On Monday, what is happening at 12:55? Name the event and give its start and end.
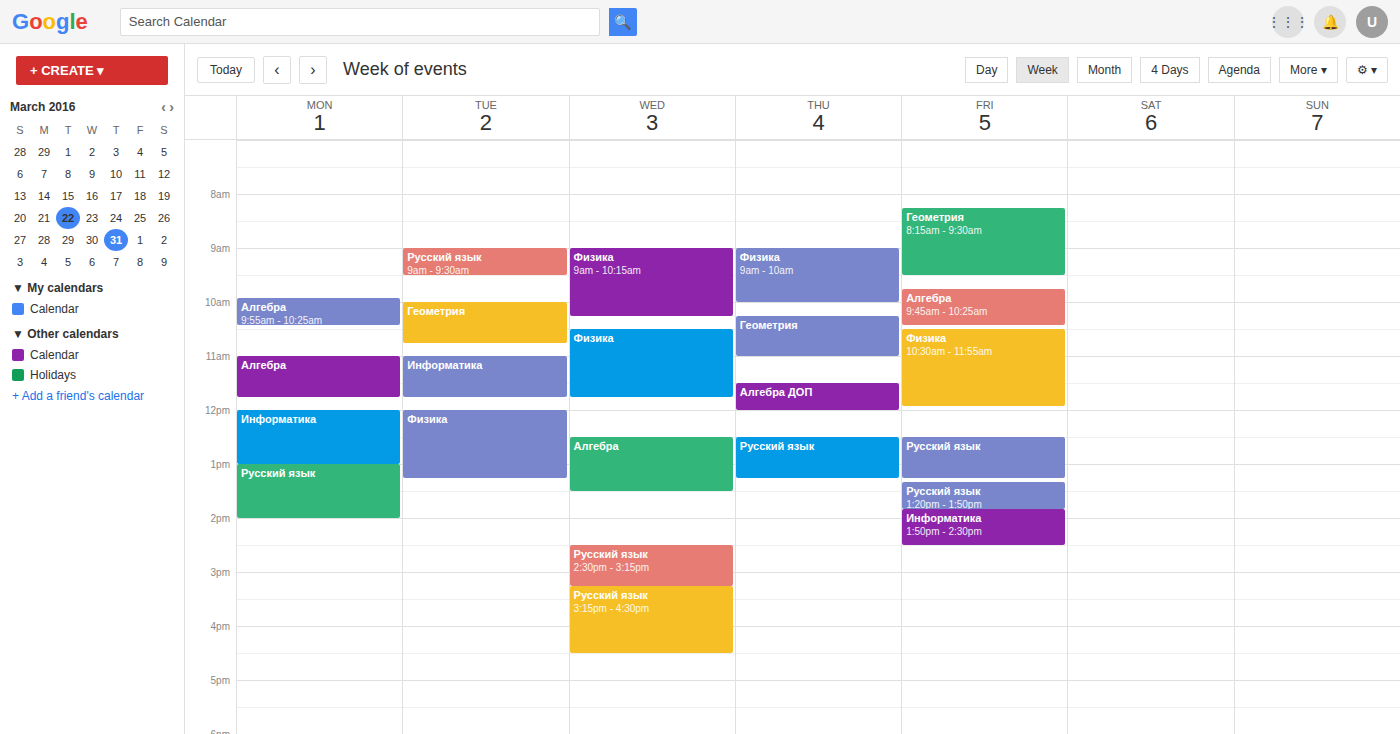
"Информатика", 12:00 to 13:00